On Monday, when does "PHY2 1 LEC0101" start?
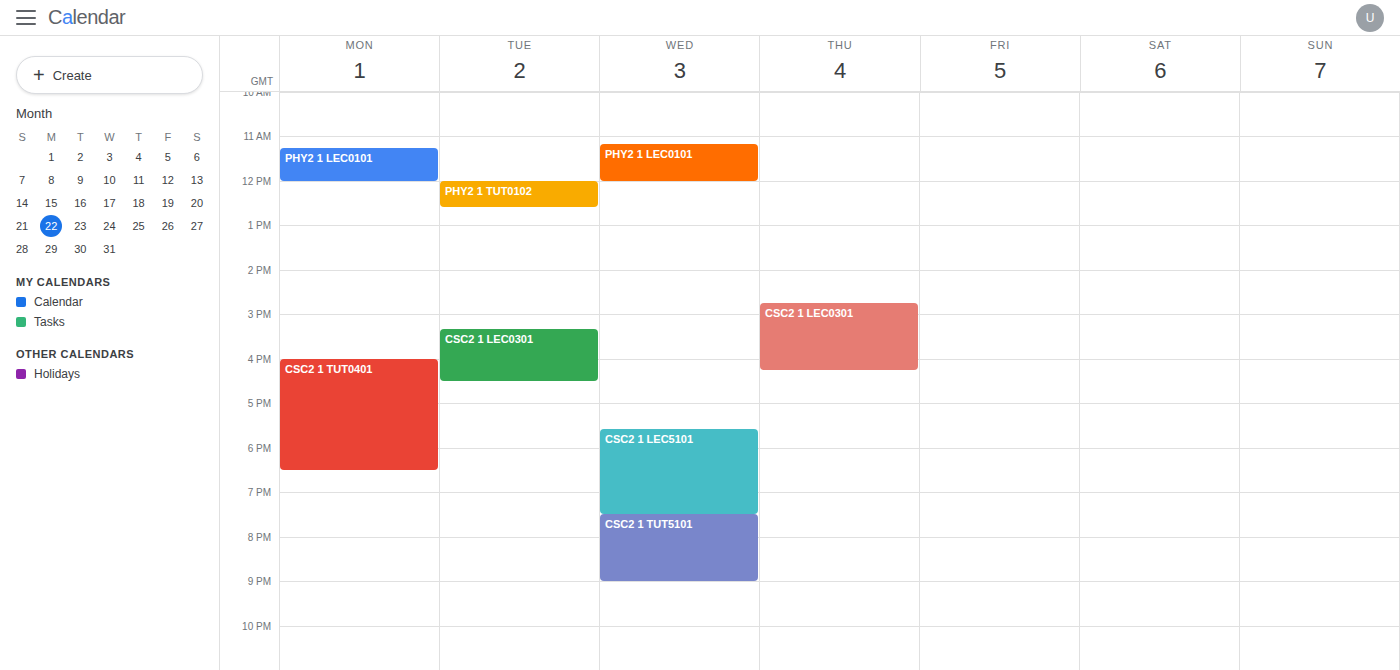
11:15